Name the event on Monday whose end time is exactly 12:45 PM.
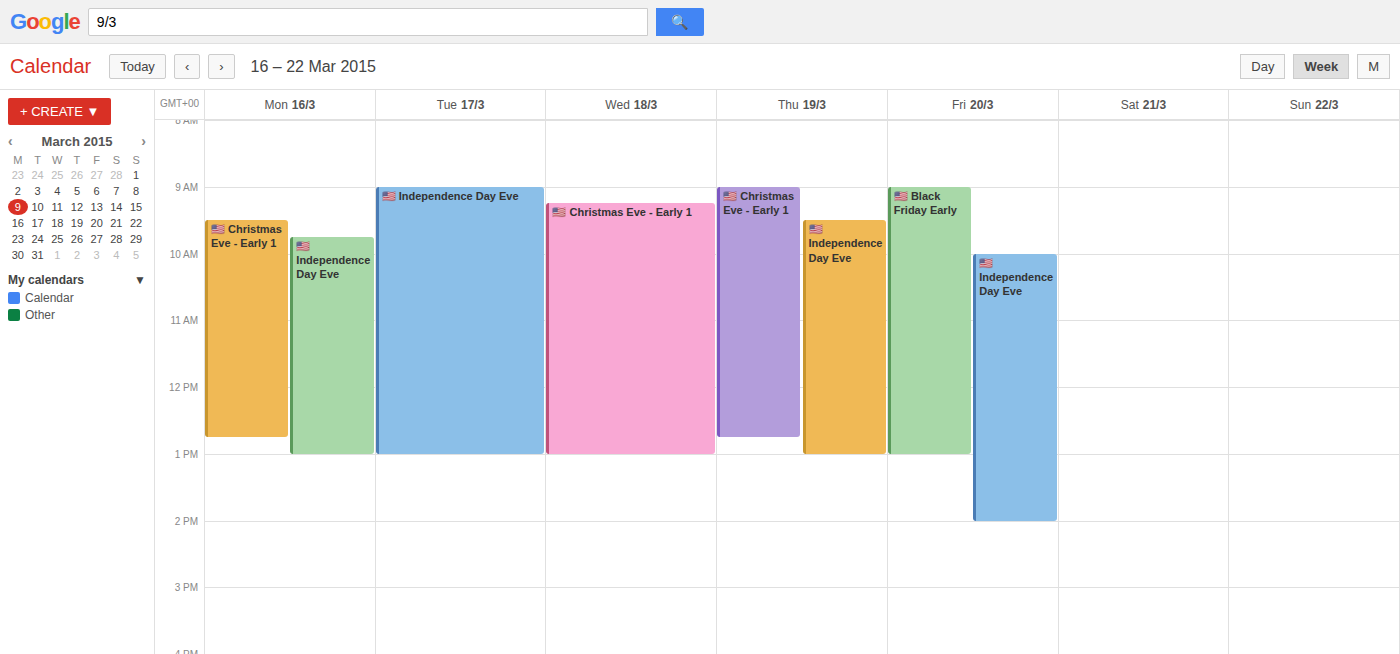
"🇺🇸 Christmas Eve - Early 1"